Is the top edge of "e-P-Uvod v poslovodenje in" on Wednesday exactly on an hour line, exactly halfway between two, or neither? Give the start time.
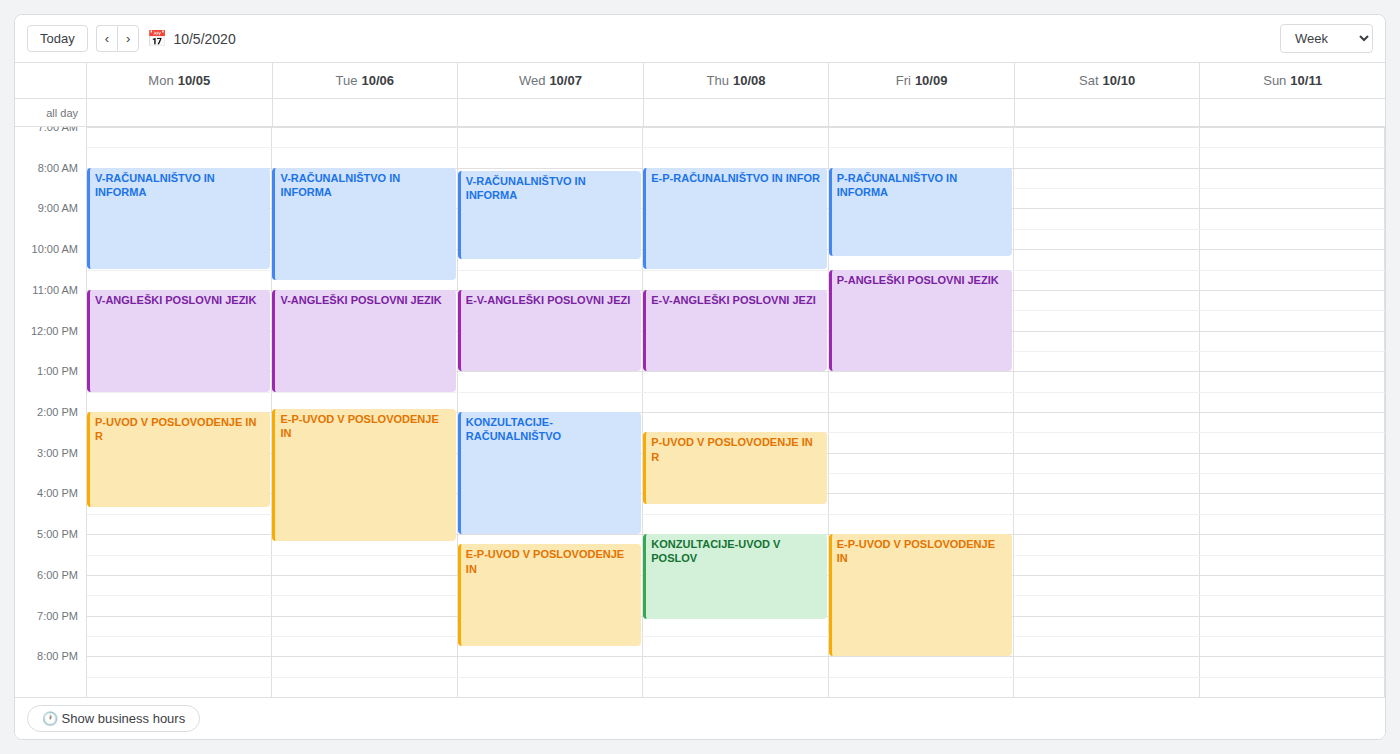
5:15 PM -- neither: a quarter of the way from the 5 PM line to the 6 PM line.